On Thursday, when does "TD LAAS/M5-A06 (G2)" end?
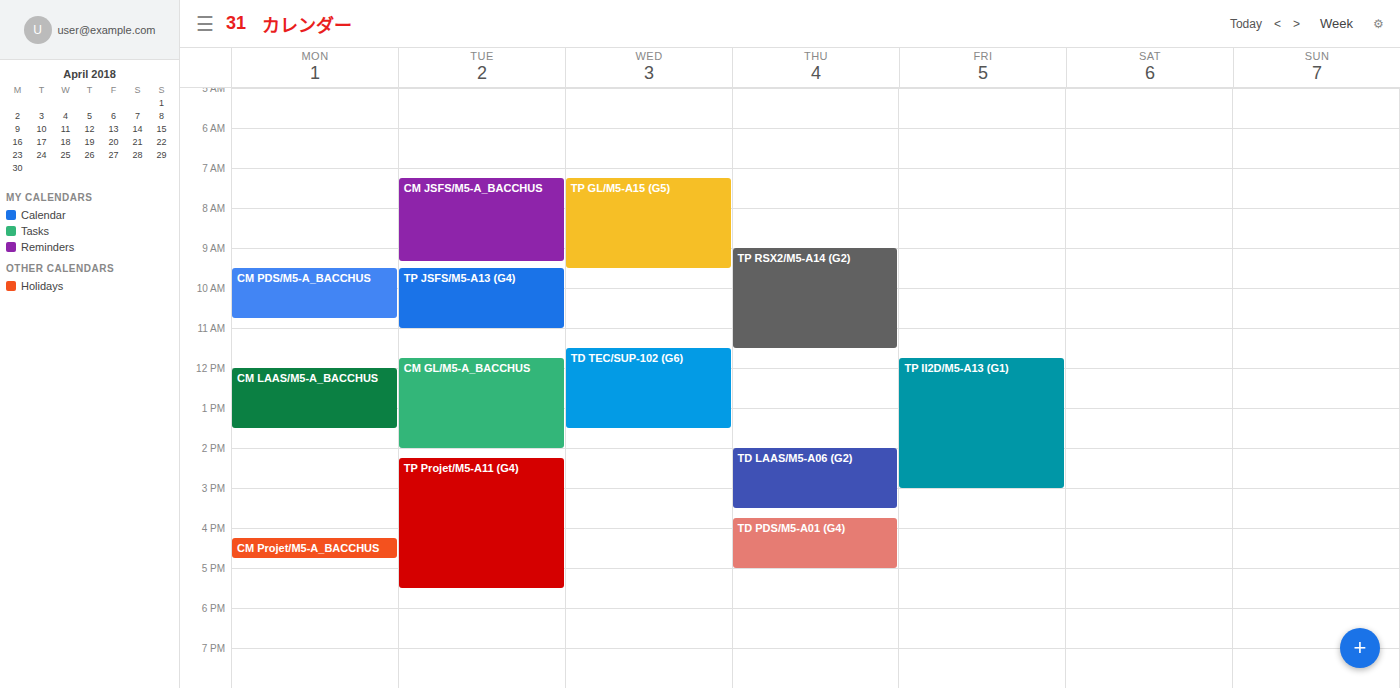
15:30